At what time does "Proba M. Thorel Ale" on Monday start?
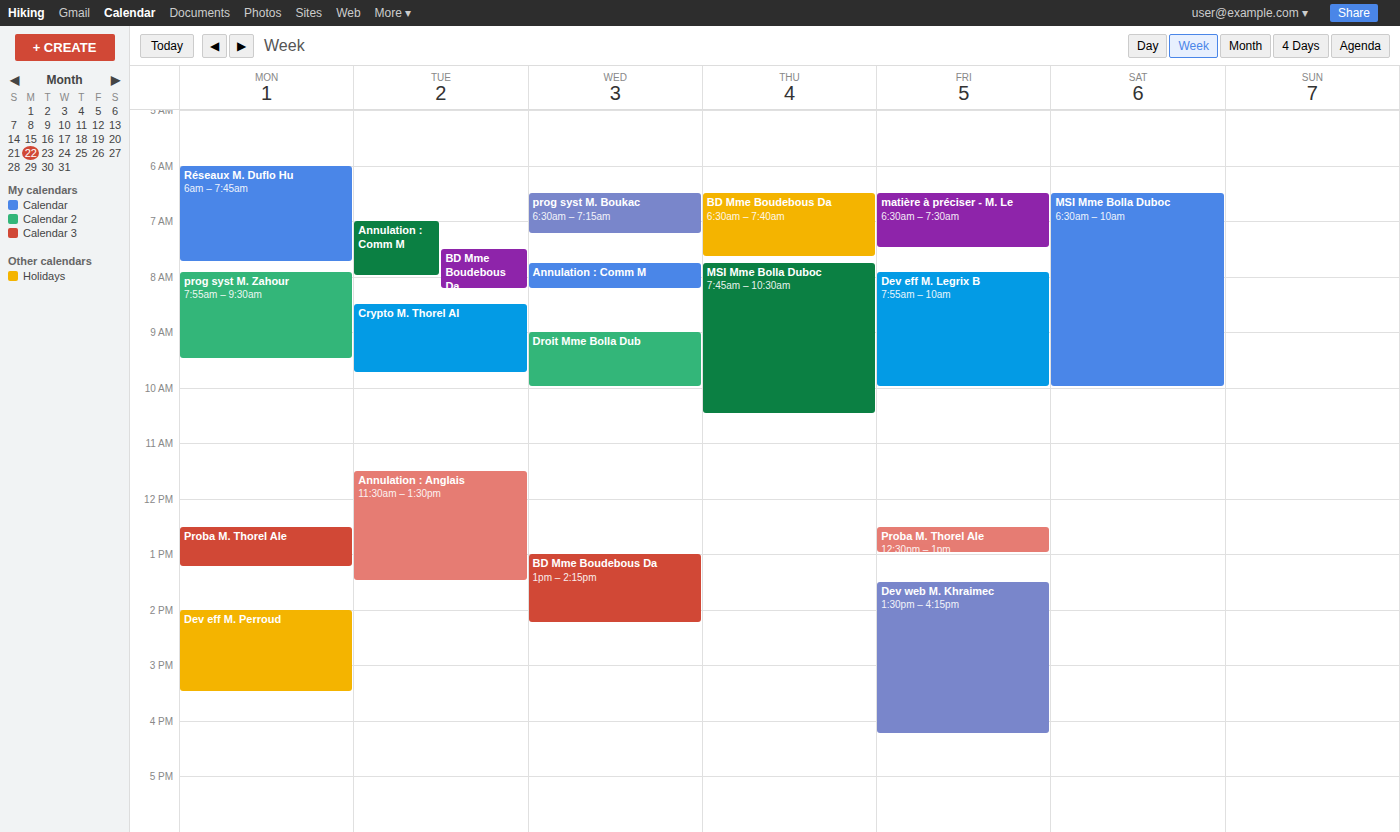
12:30 PM